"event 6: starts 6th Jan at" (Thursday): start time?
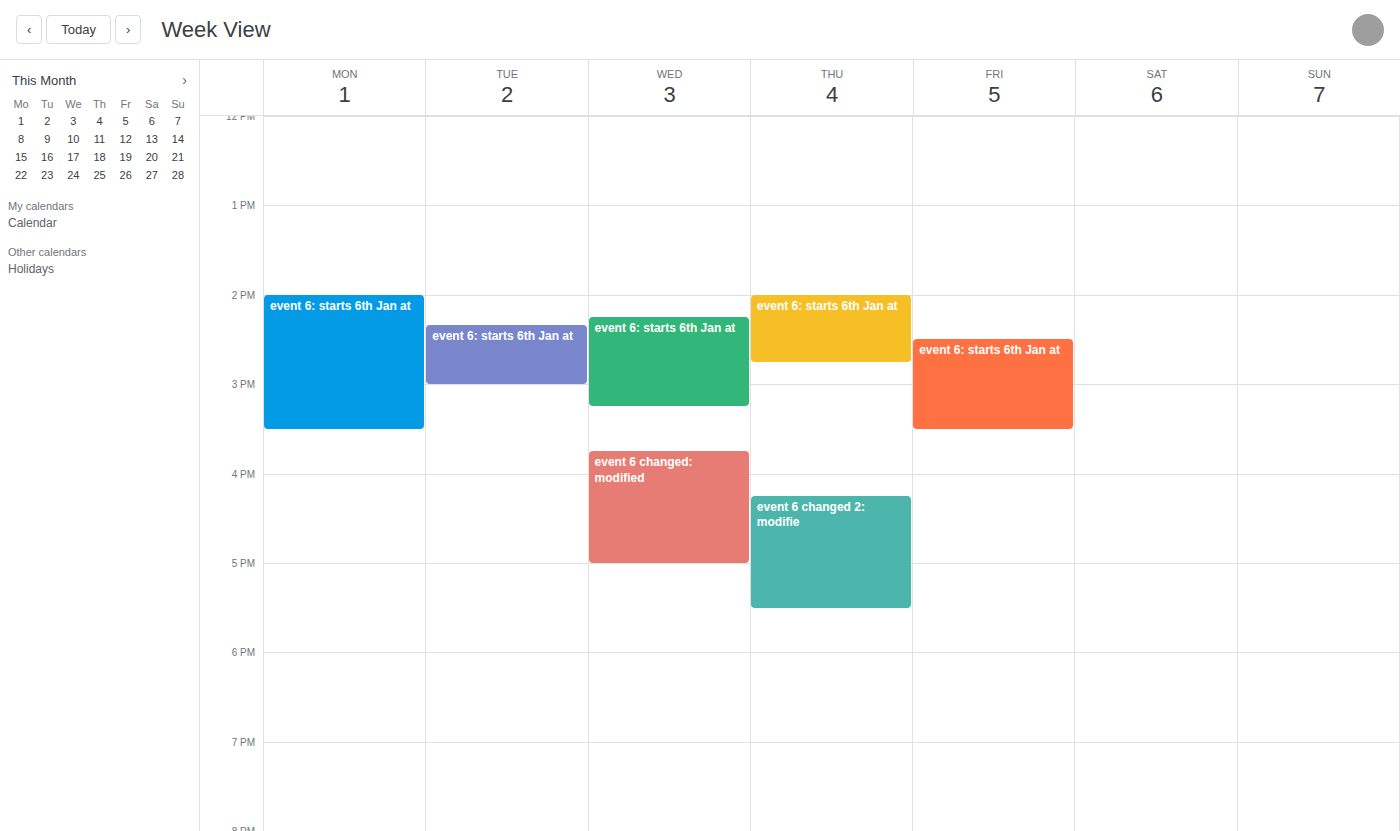
14:00